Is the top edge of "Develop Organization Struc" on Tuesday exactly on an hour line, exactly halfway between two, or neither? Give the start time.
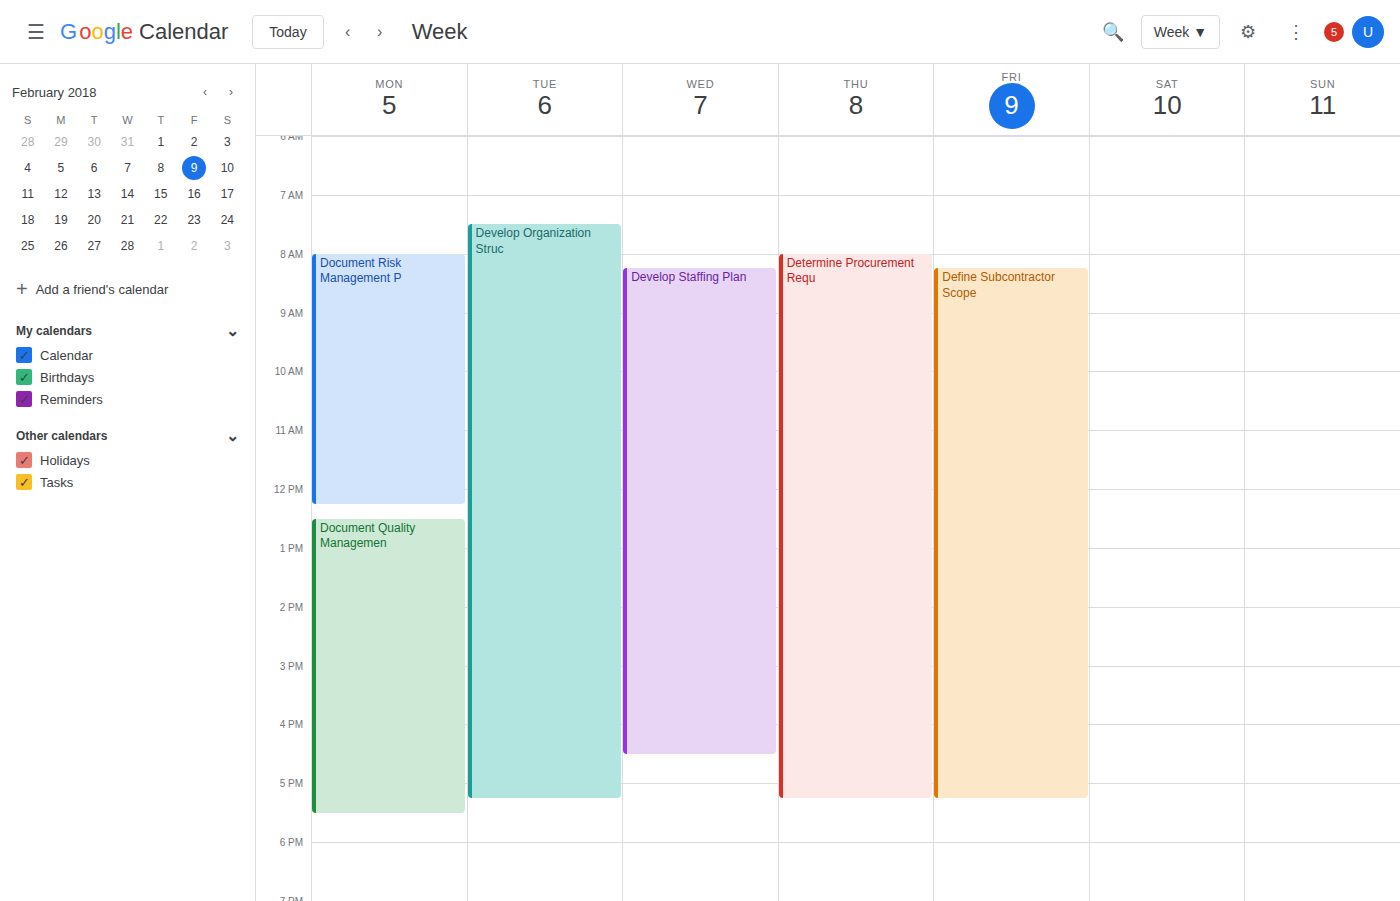
7:30 AM -- halfway between the 7 AM and 8 AM lines.